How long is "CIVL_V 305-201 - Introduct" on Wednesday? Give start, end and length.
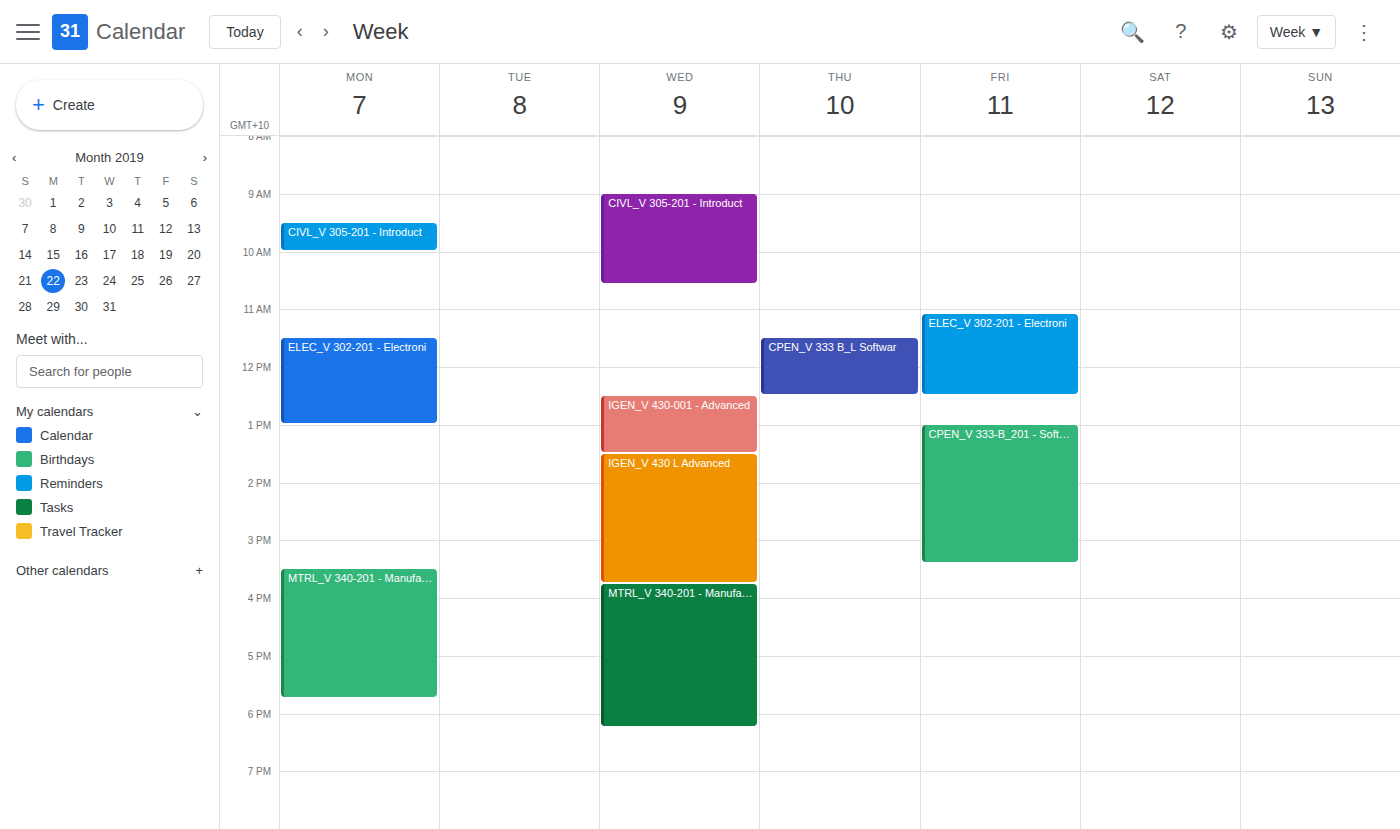
9:00 AM to 10:35 AM, 1 hour 35 minutes